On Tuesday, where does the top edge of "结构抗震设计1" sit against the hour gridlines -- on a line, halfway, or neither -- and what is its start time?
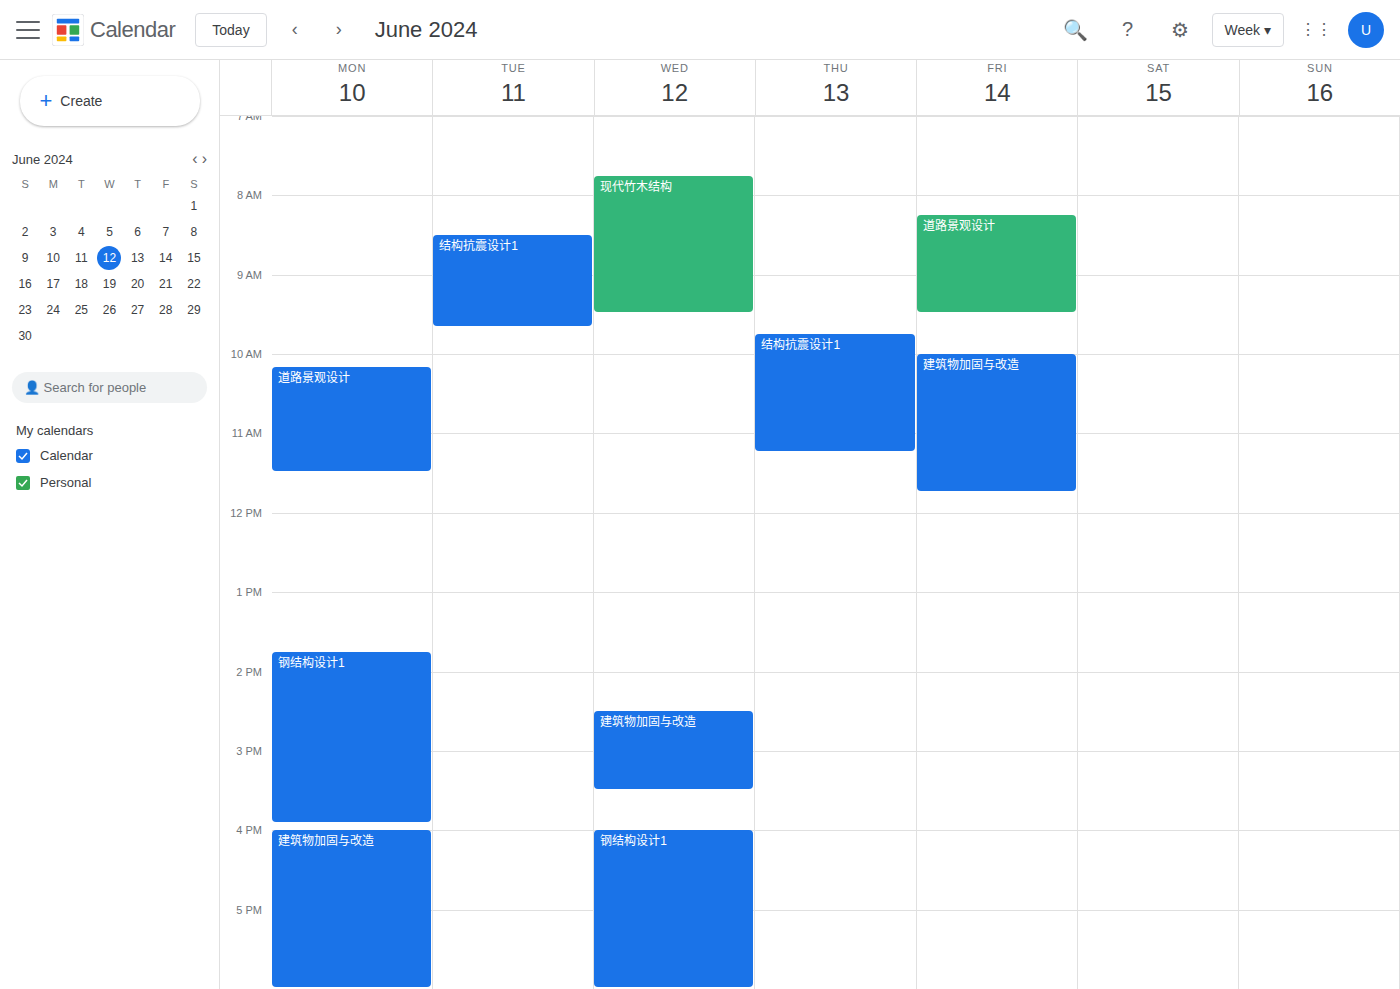
8:30 AM -- halfway between the 8 AM and 9 AM lines.